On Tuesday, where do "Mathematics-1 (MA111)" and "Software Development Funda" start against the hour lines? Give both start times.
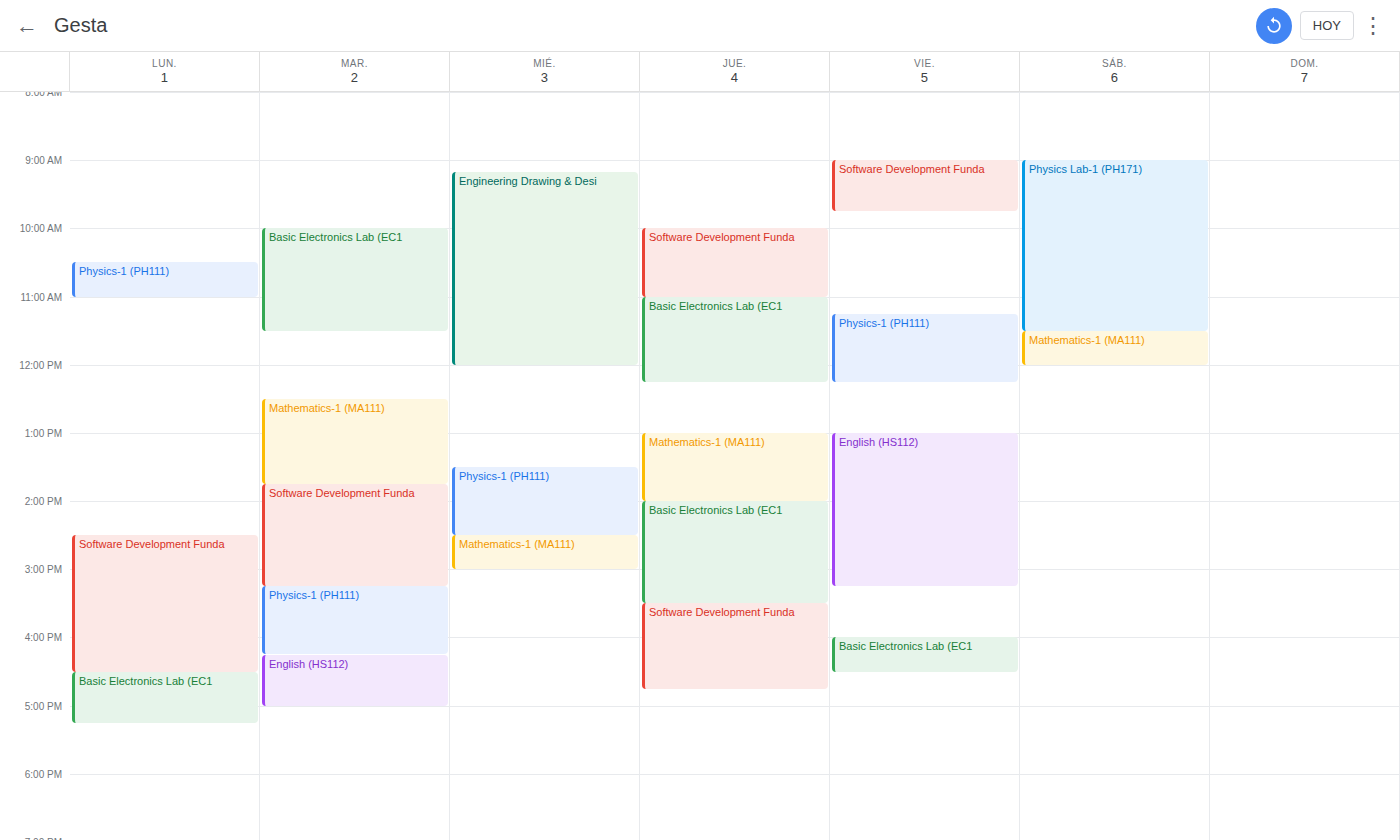
"Mathematics-1 (MA111)": 12:30 PM, halfway between the 12 PM and 1 PM lines. "Software Development Funda": 1:45 PM, neither: three quarters of the way from the 1 PM line to the 2 PM line.